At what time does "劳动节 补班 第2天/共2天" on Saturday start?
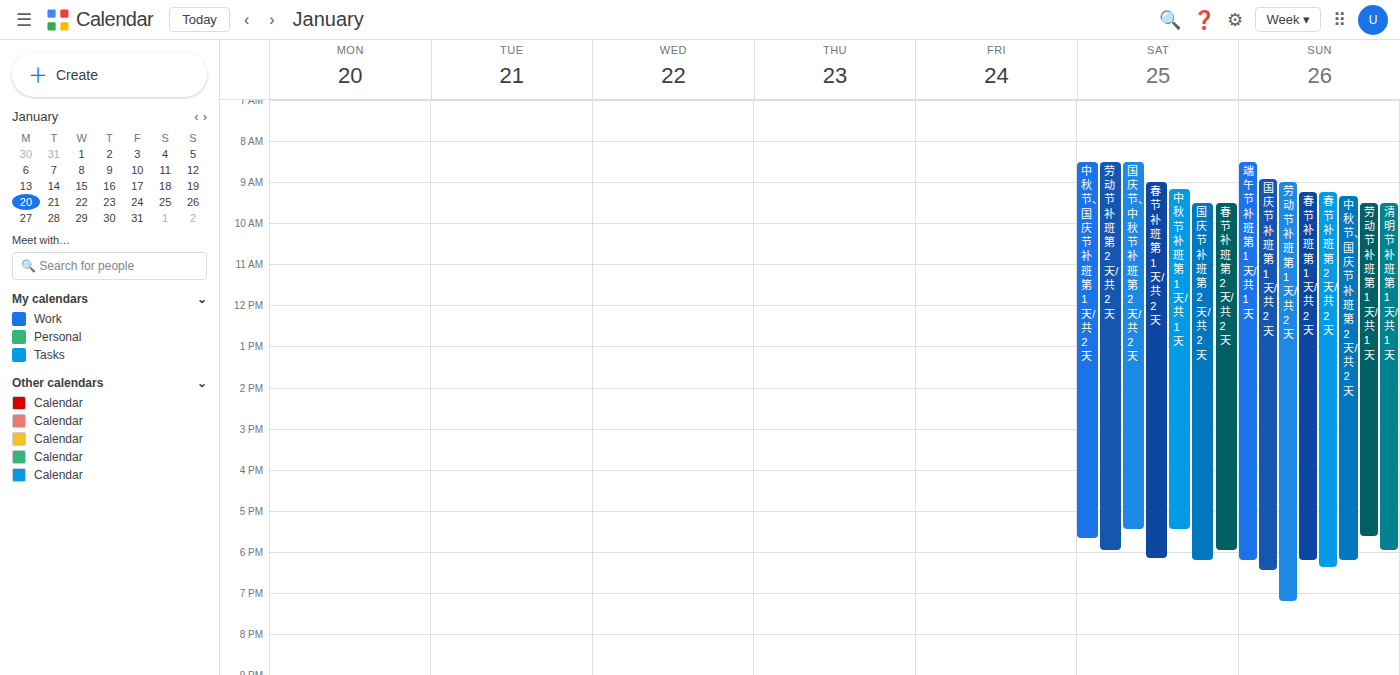
8:30 AM